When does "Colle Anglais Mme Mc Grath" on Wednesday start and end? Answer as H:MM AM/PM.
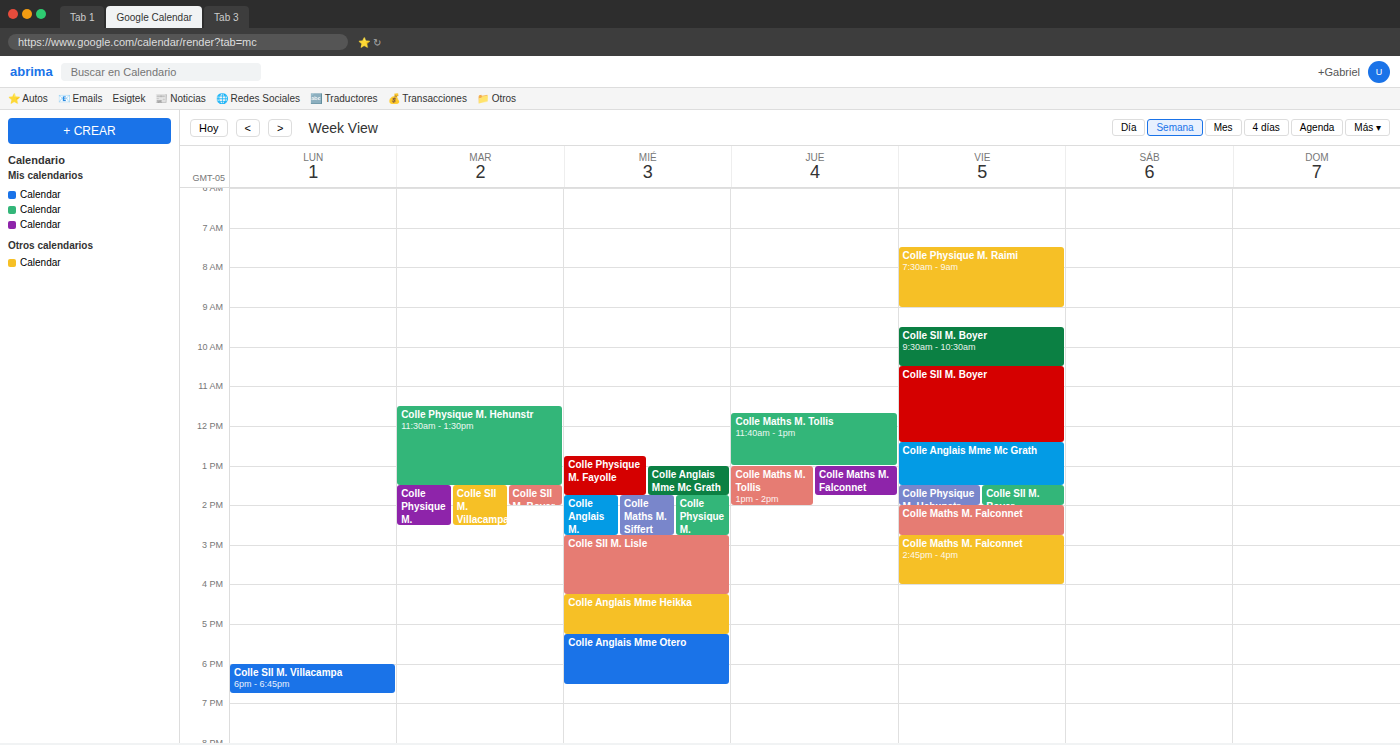
1:00 PM to 1:45 PM